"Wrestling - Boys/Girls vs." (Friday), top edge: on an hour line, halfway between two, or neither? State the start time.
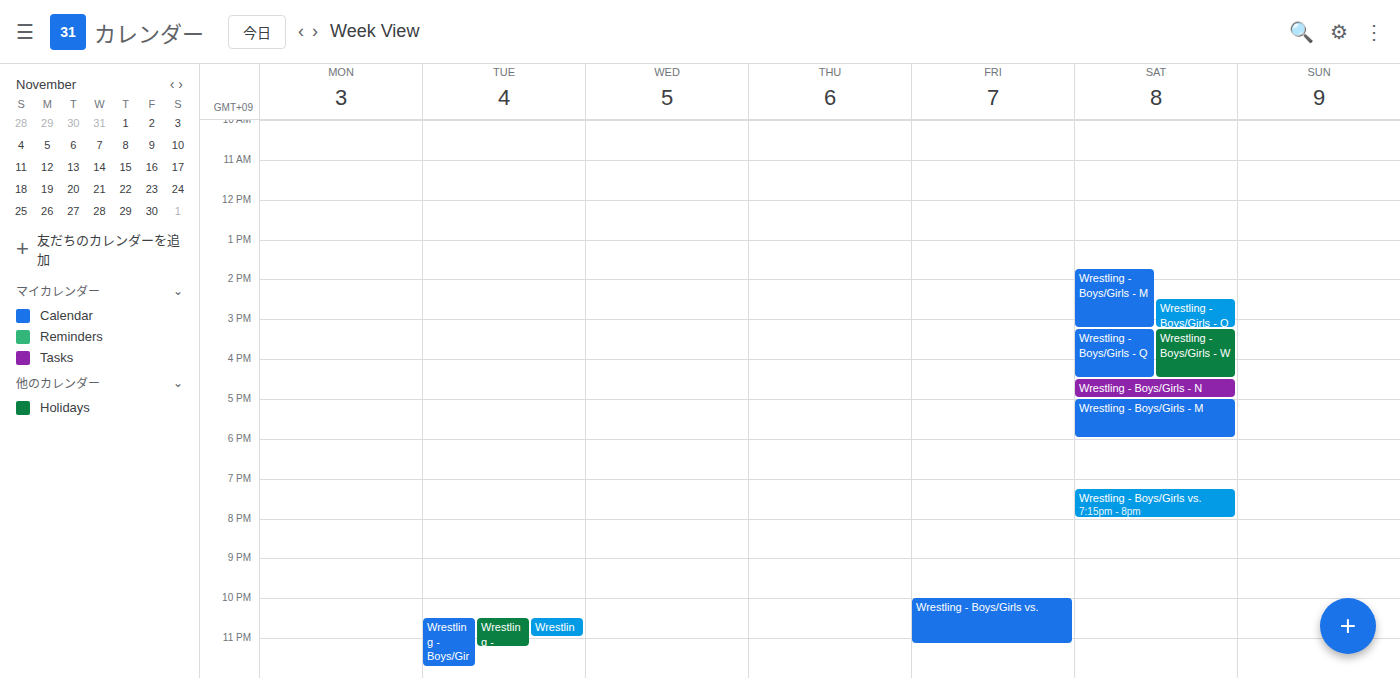
10:00 PM -- exactly on the 10 PM line.